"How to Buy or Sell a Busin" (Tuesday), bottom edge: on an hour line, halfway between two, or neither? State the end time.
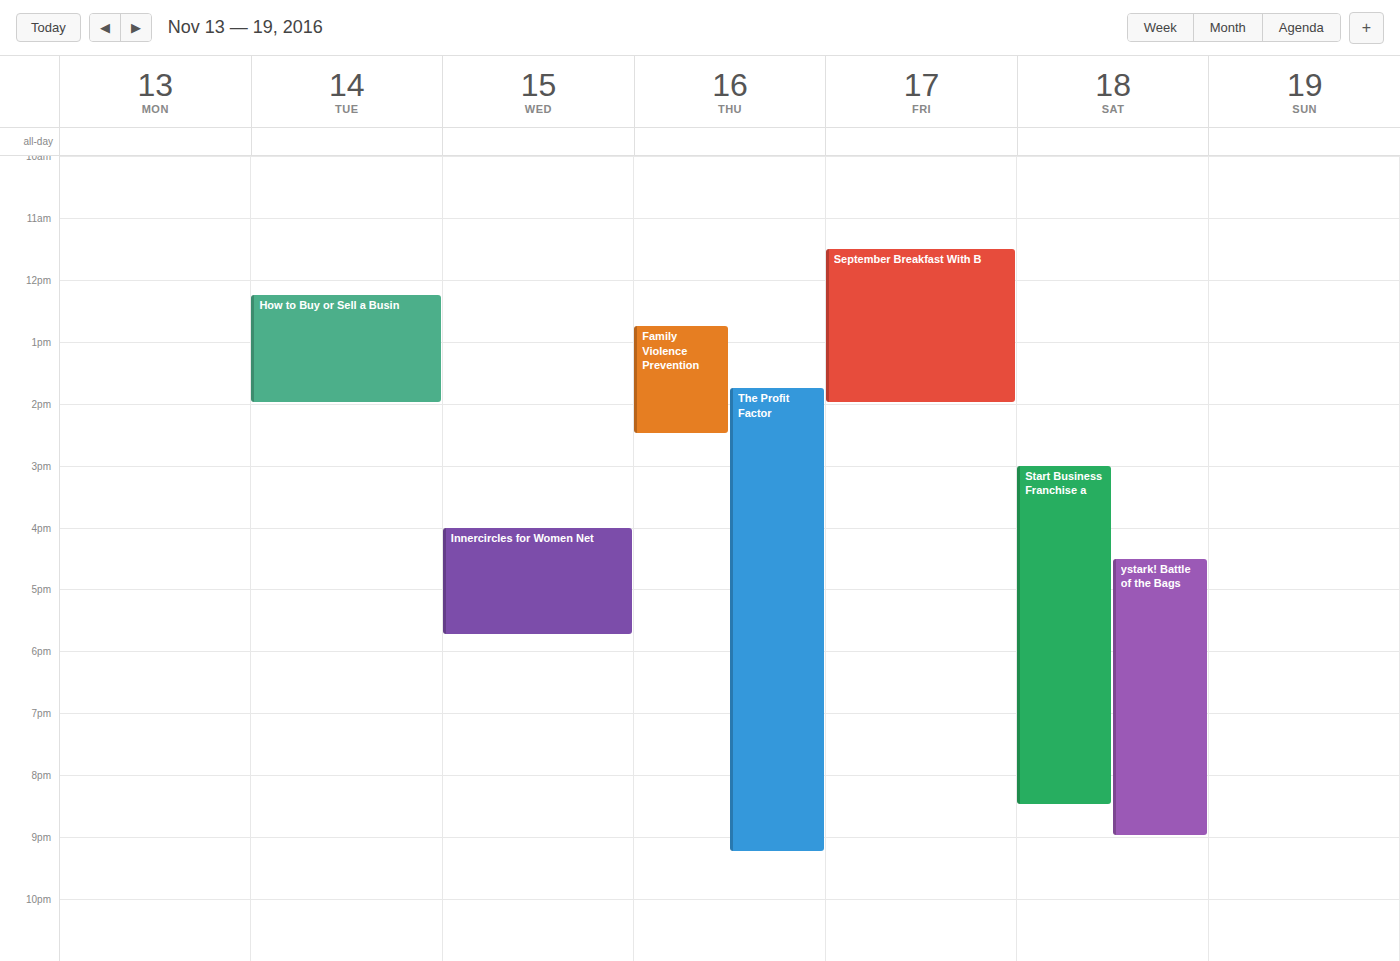
2:00 PM -- exactly on the 2 PM line.